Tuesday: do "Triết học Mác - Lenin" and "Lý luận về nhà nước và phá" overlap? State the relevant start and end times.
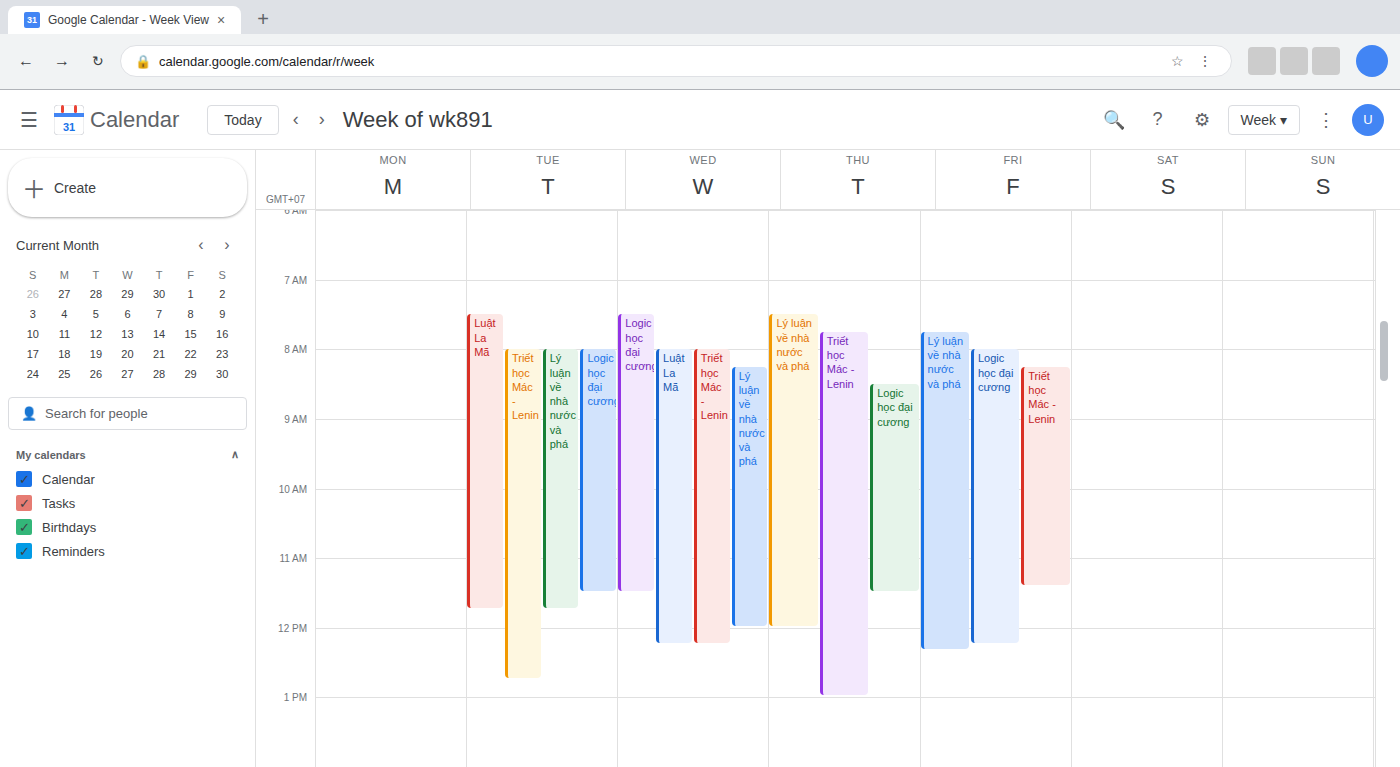
"Lý luận về nhà nước và phá" runs 08:00 to 11:45, inside "Triết học Mác - Lenin" -- they overlap.